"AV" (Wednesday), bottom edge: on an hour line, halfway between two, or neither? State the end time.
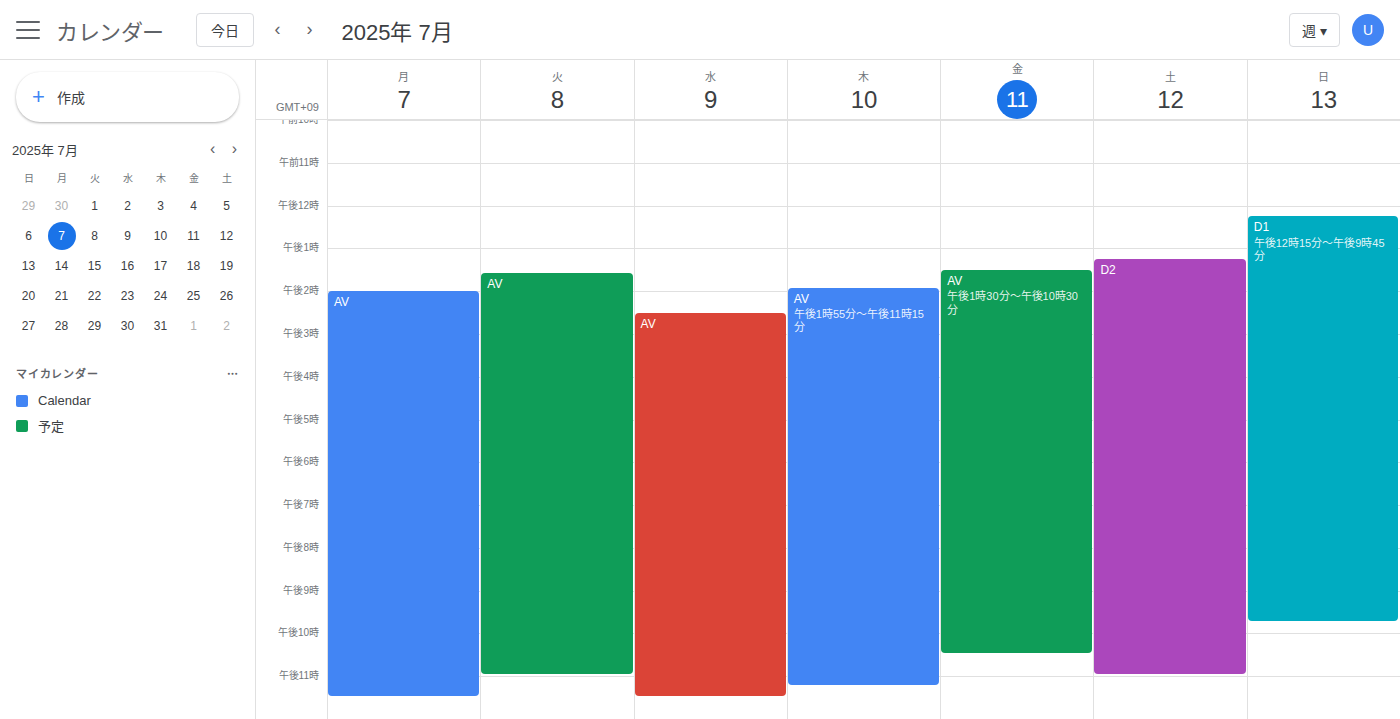
11:30 PM -- halfway between the 11 PM and 12 AM lines.